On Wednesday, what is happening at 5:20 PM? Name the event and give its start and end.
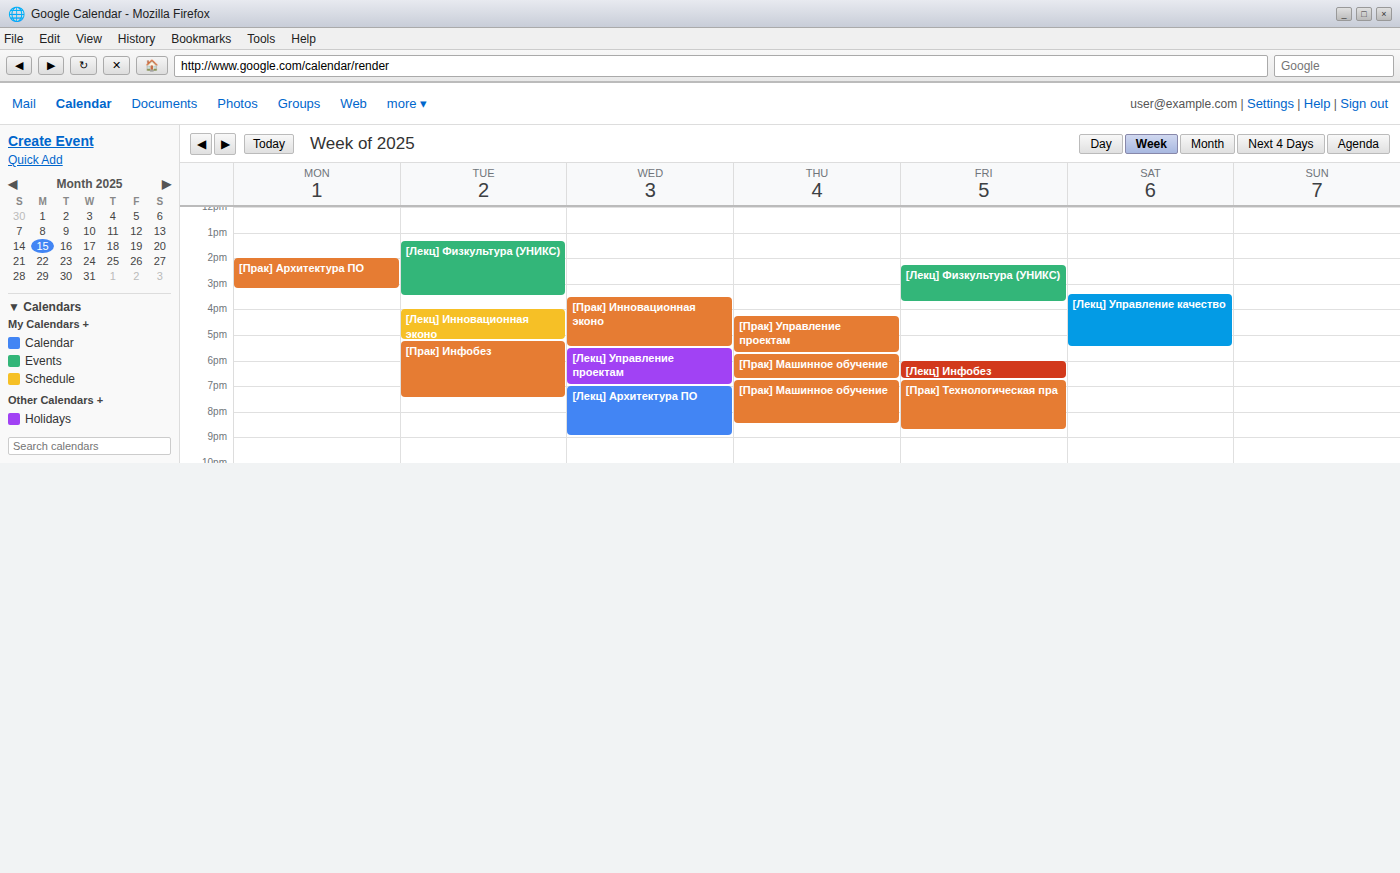
"[Прак] Инновационная эконо", 3:30 PM to 5:30 PM